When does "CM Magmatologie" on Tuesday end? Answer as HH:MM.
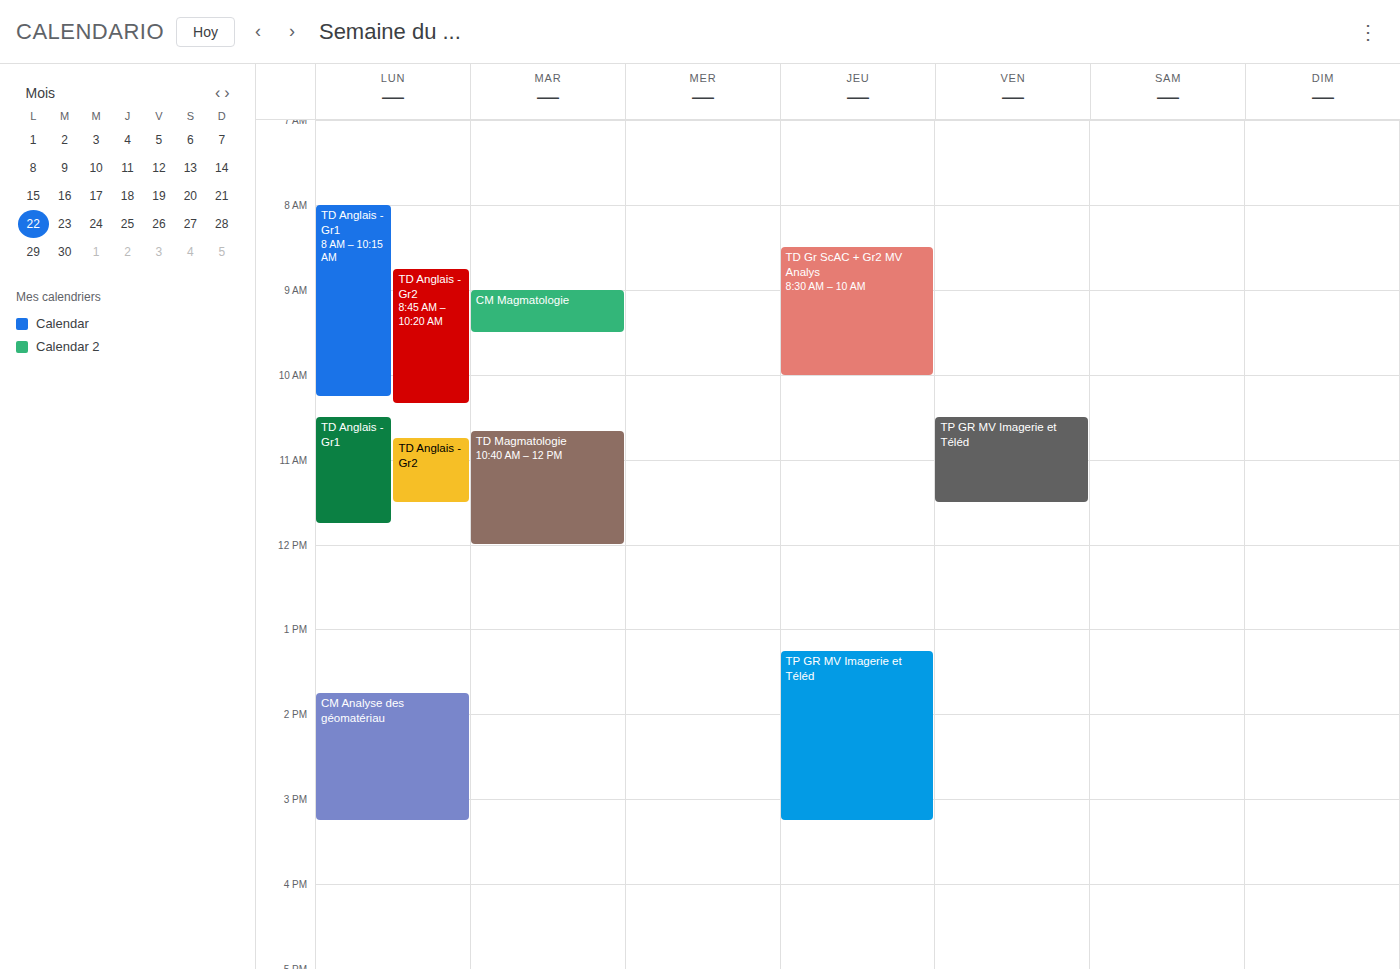
09:30